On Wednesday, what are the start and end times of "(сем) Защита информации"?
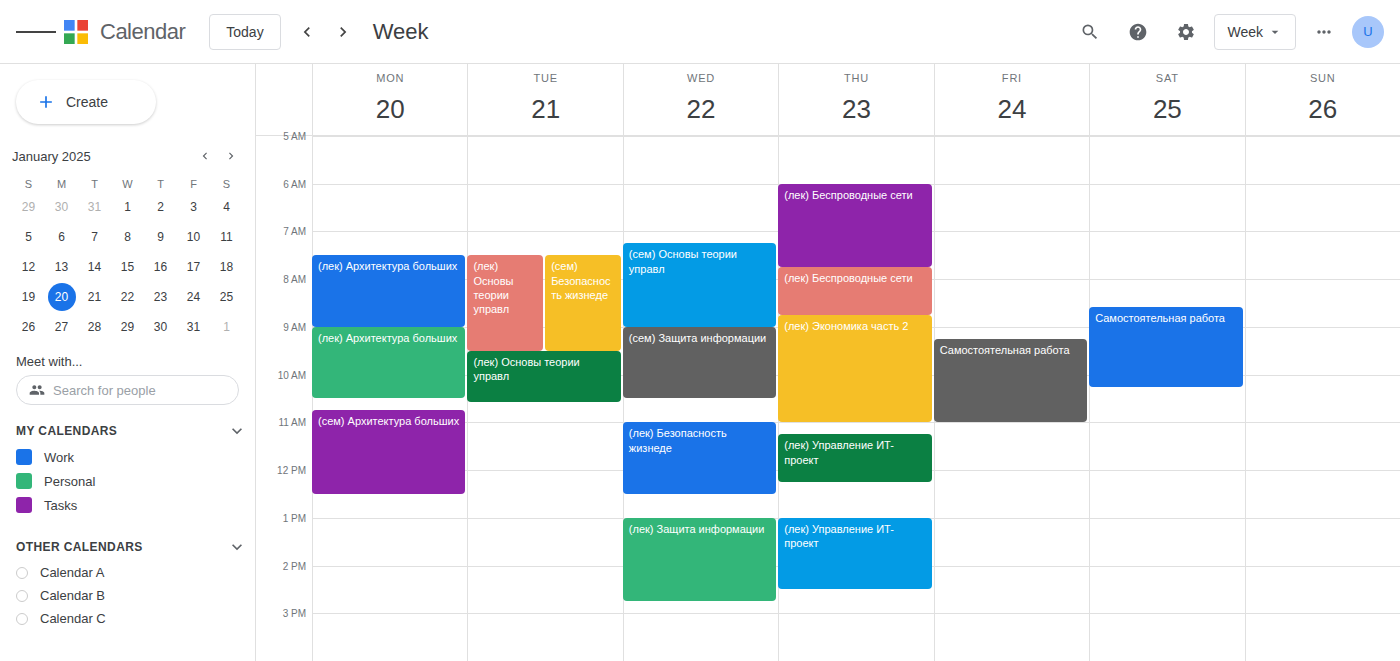
9:00 AM to 10:30 AM